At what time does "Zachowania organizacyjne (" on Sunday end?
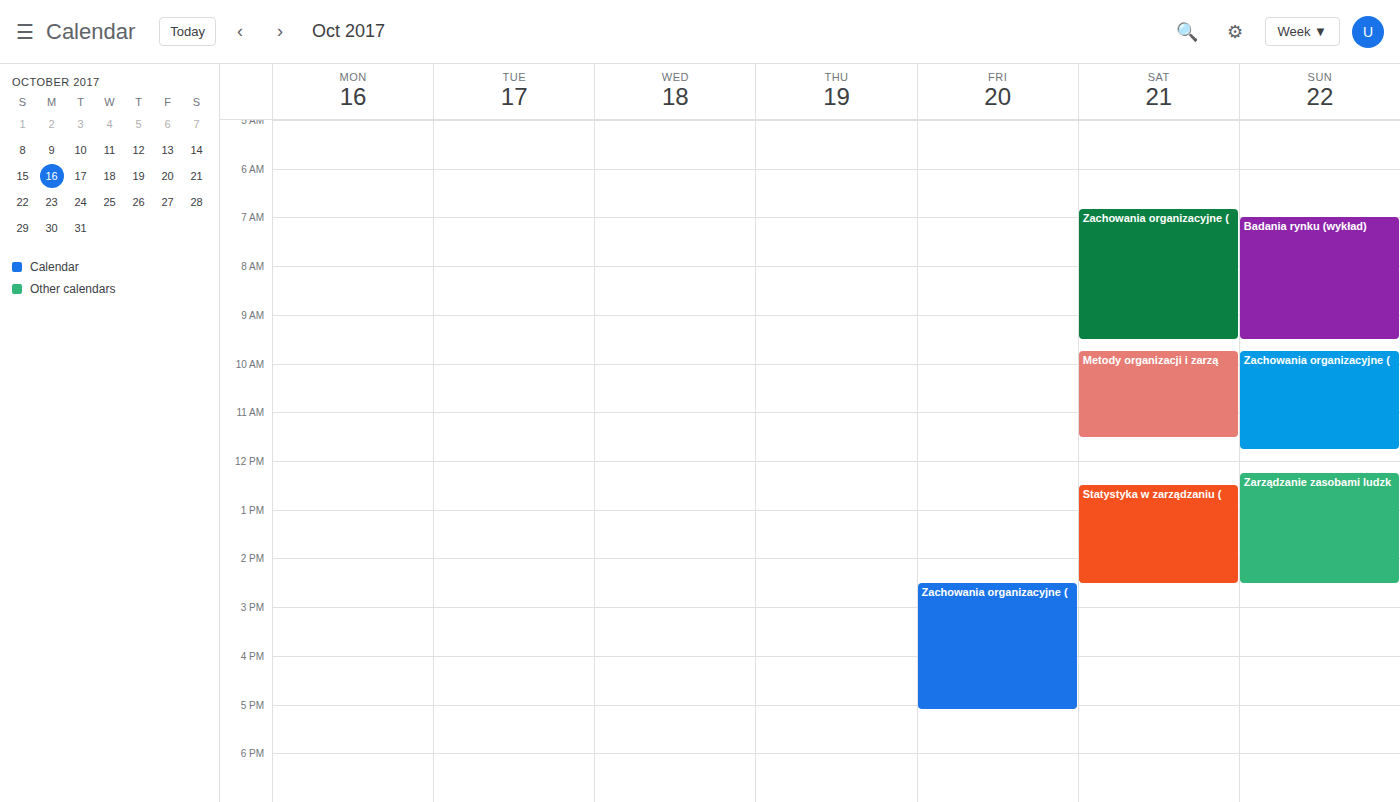
11:45 AM